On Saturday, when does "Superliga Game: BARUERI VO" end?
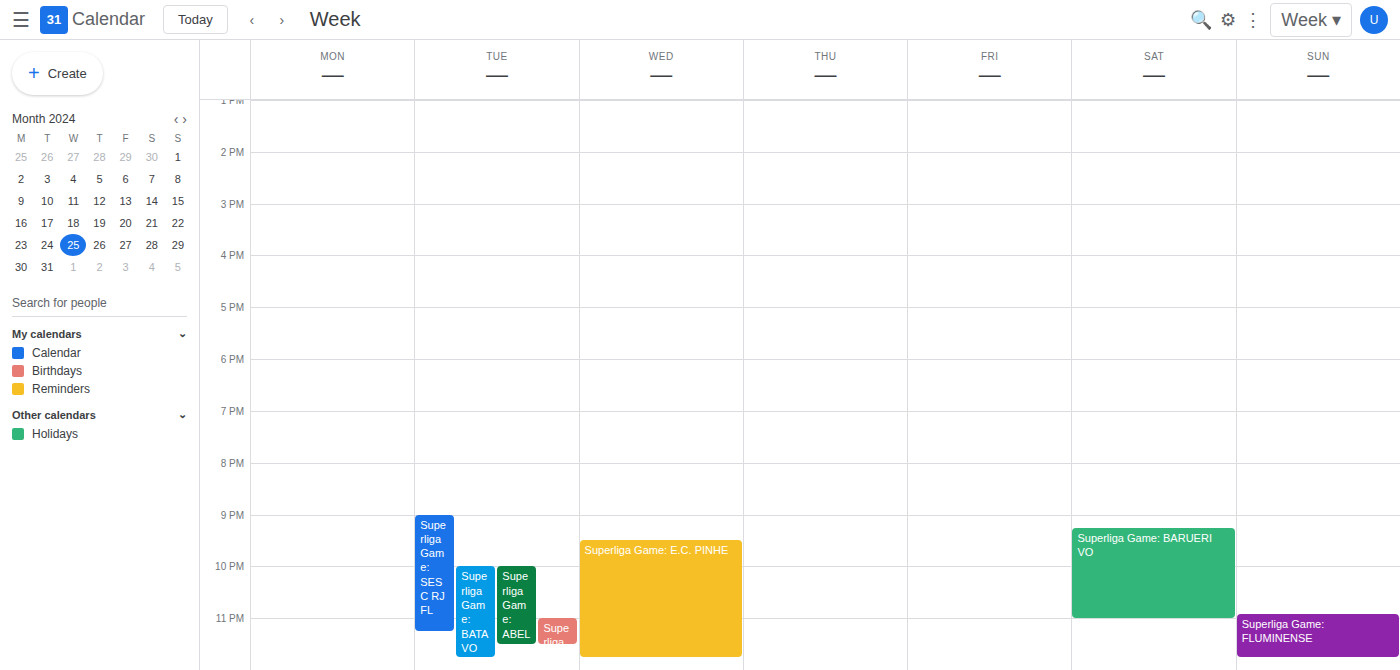
23:00